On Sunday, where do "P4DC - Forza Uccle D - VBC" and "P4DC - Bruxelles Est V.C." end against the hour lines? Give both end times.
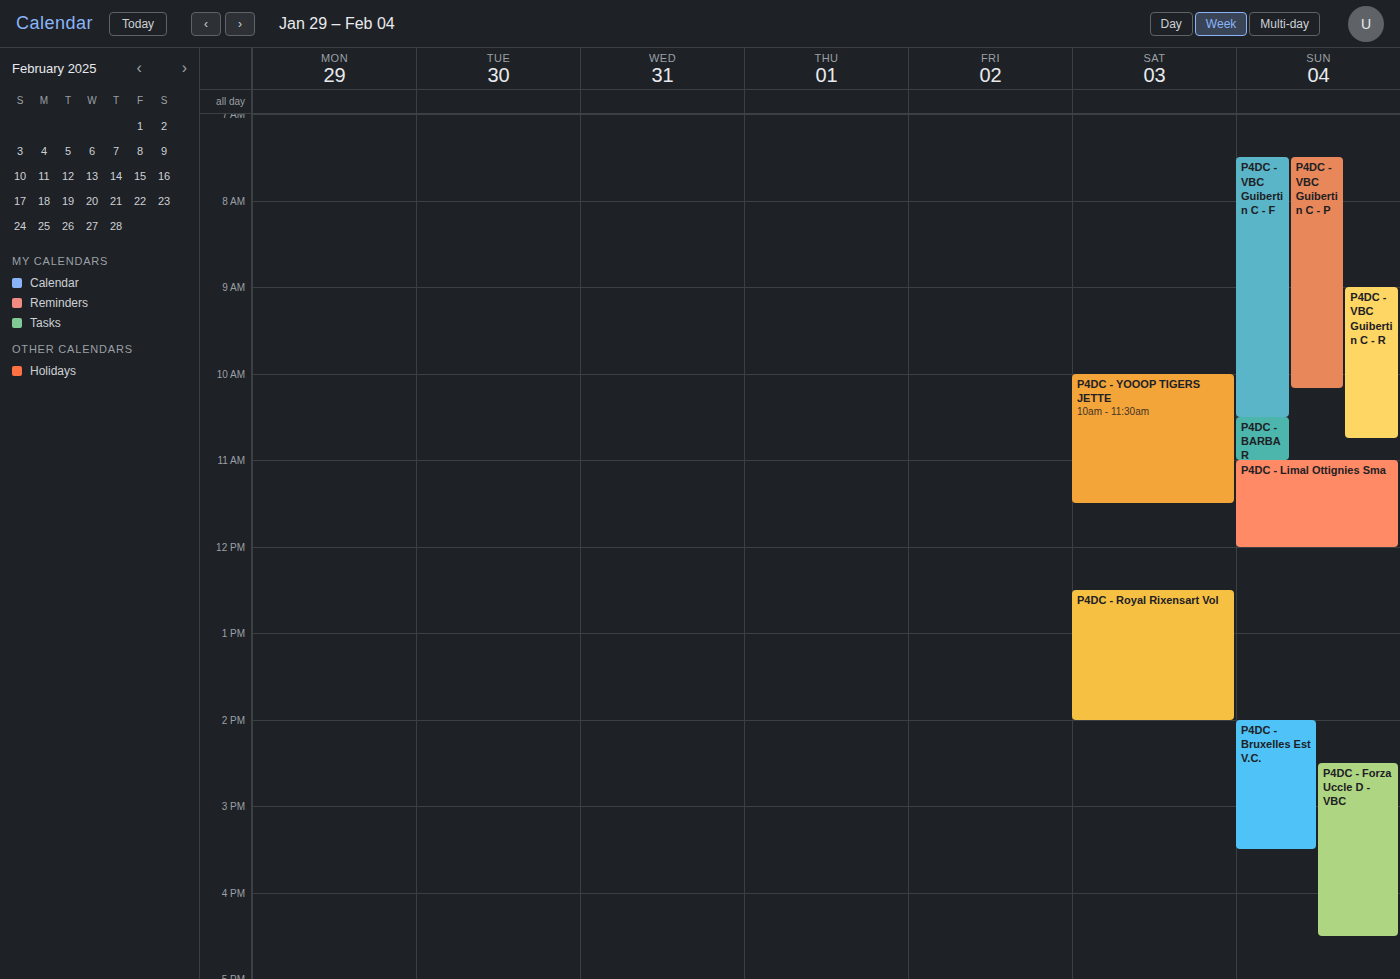
"P4DC - Forza Uccle D - VBC": 16:30, halfway between the 16:00 and 17:00 lines. "P4DC - Bruxelles Est V.C.": 15:30, halfway between the 15:00 and 16:00 lines.